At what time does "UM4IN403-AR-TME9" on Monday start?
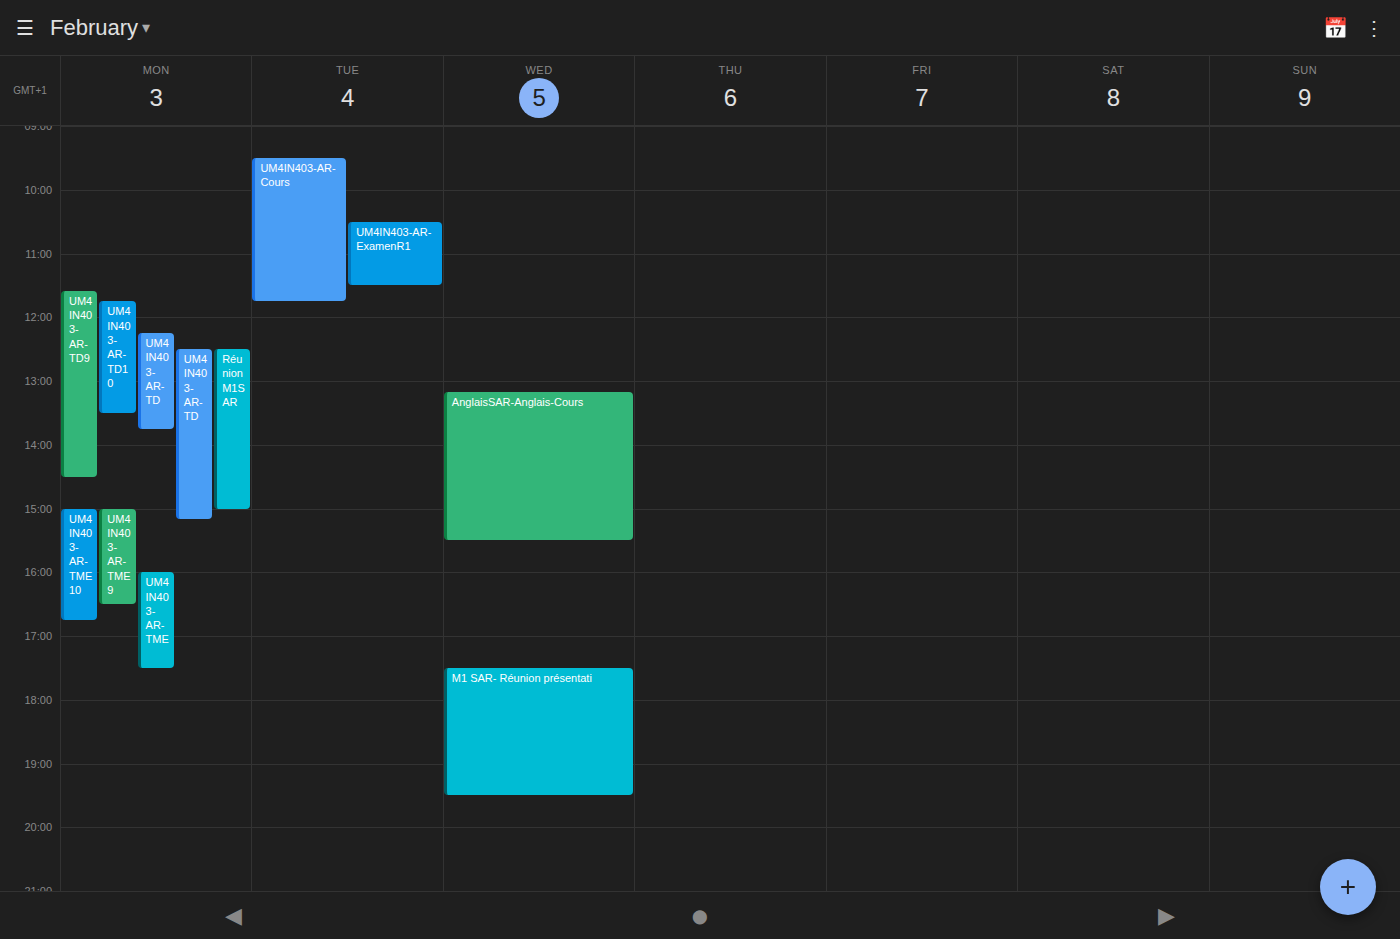
3:00 PM